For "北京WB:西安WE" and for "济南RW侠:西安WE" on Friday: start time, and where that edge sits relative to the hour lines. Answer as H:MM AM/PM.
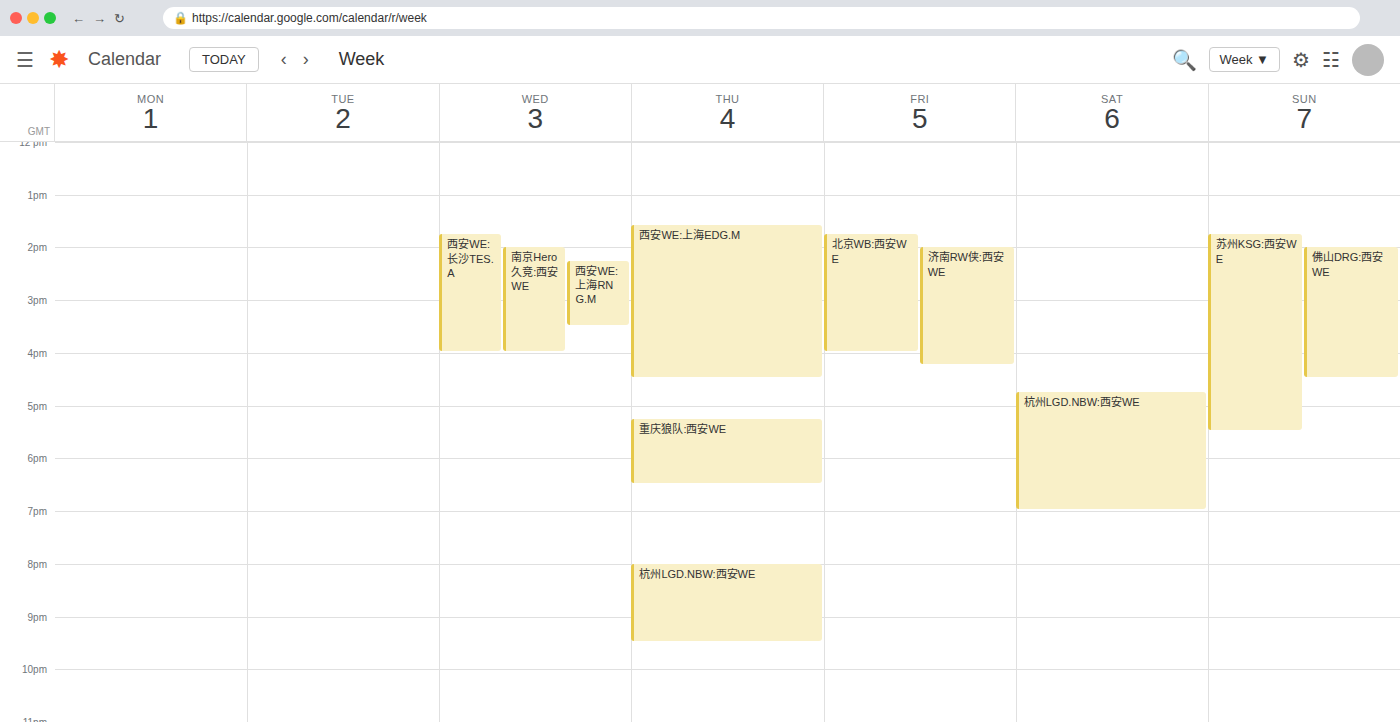
"北京WB:西安WE": 1:45 PM, neither: three quarters of the way from the 1 PM line to the 2 PM line. "济南RW侠:西安WE": 2:00 PM, exactly on the 2 PM line.